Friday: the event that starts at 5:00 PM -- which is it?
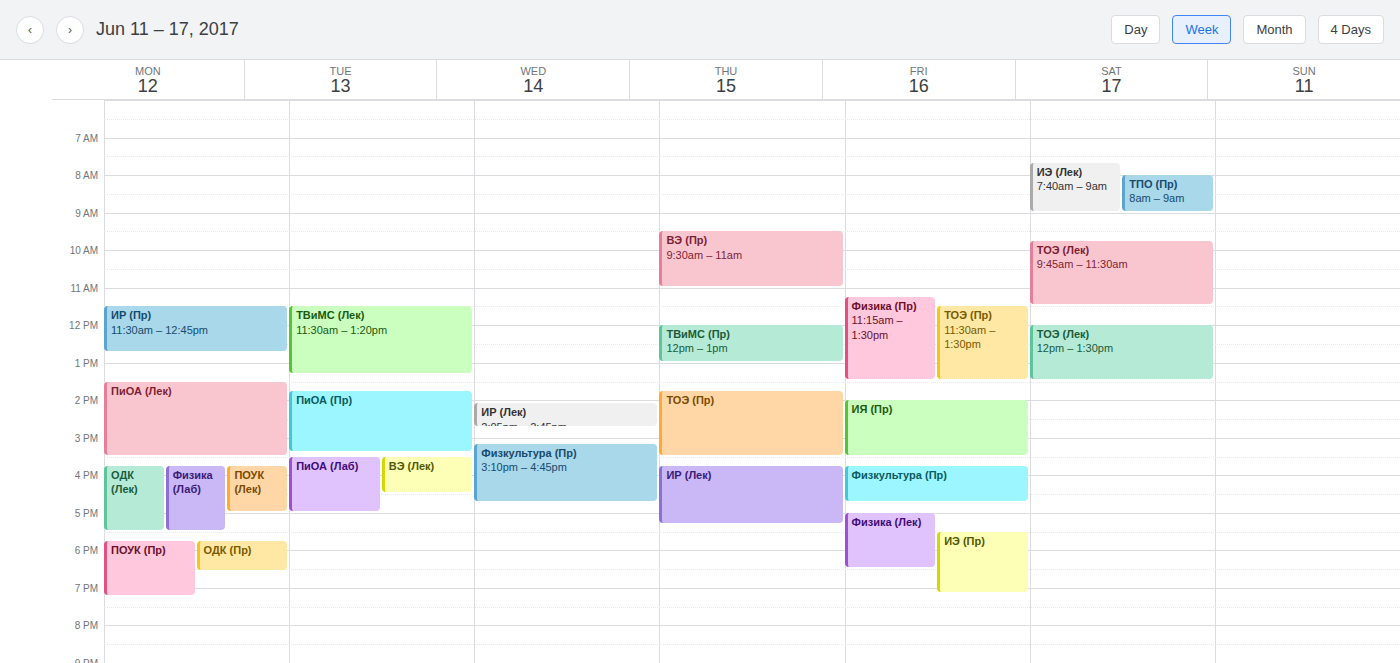
"Физика (Лек)"